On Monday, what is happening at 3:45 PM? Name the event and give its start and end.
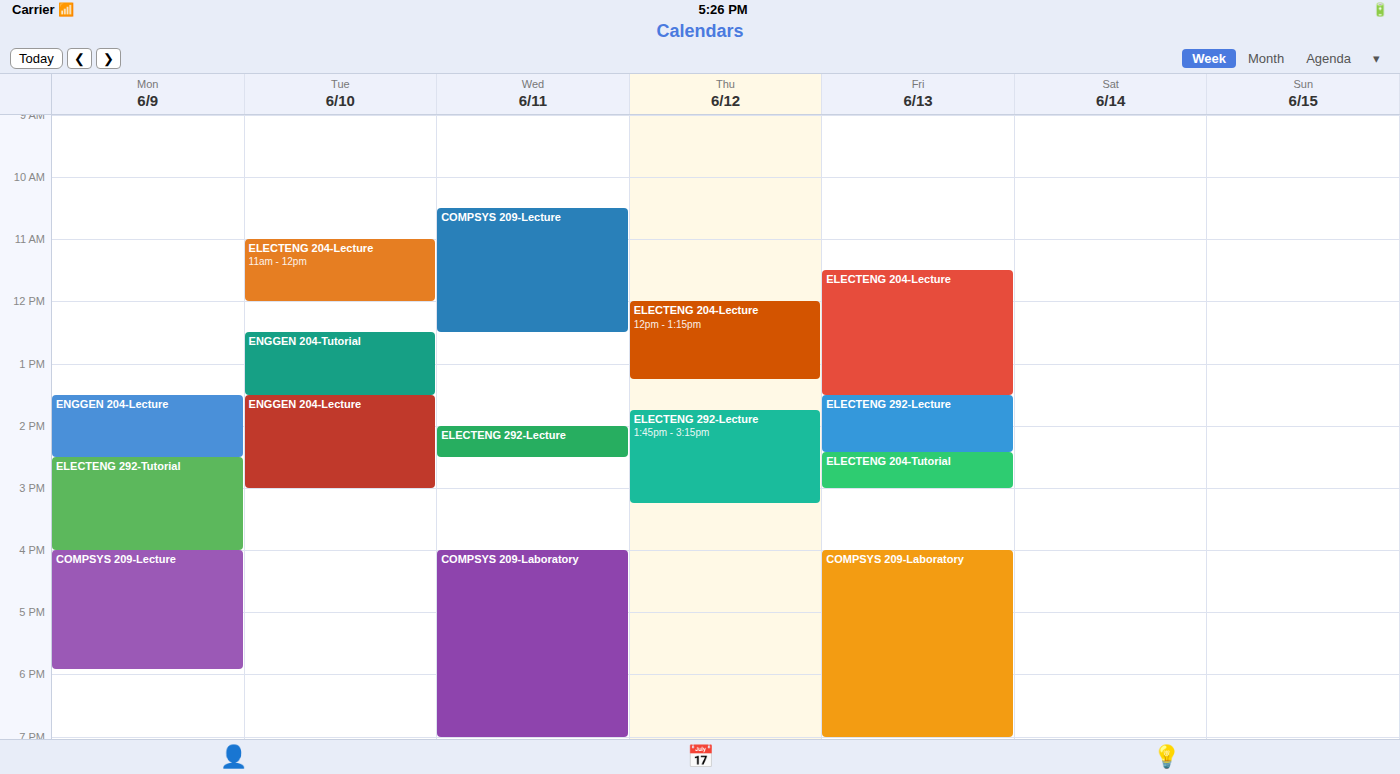
"ELECTENG 292-Tutorial", 2:30 PM to 4:00 PM